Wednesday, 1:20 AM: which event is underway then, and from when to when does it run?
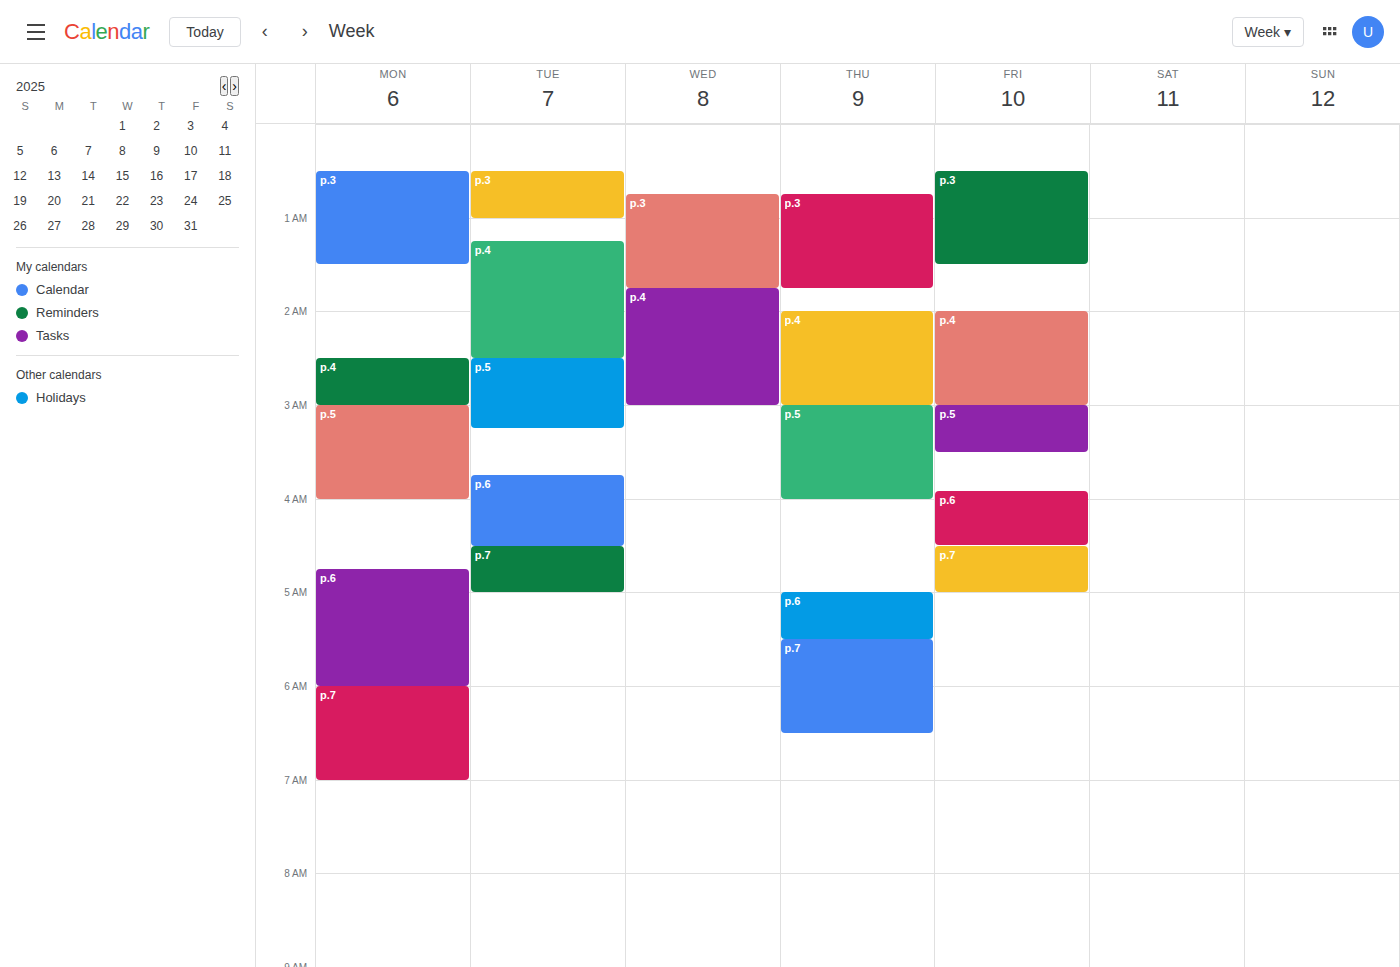
"p.3", 12:45 AM to 1:45 AM